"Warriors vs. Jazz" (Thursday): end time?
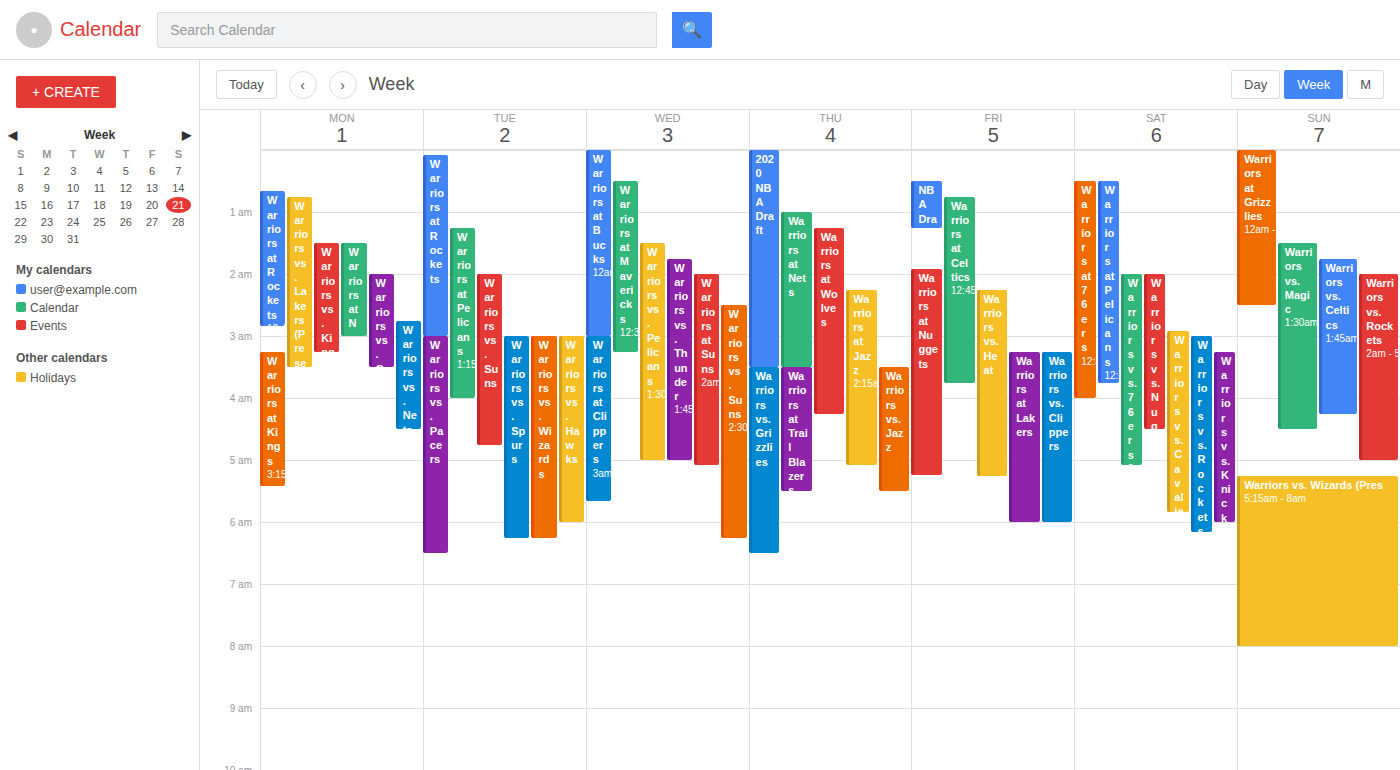
5:30 AM